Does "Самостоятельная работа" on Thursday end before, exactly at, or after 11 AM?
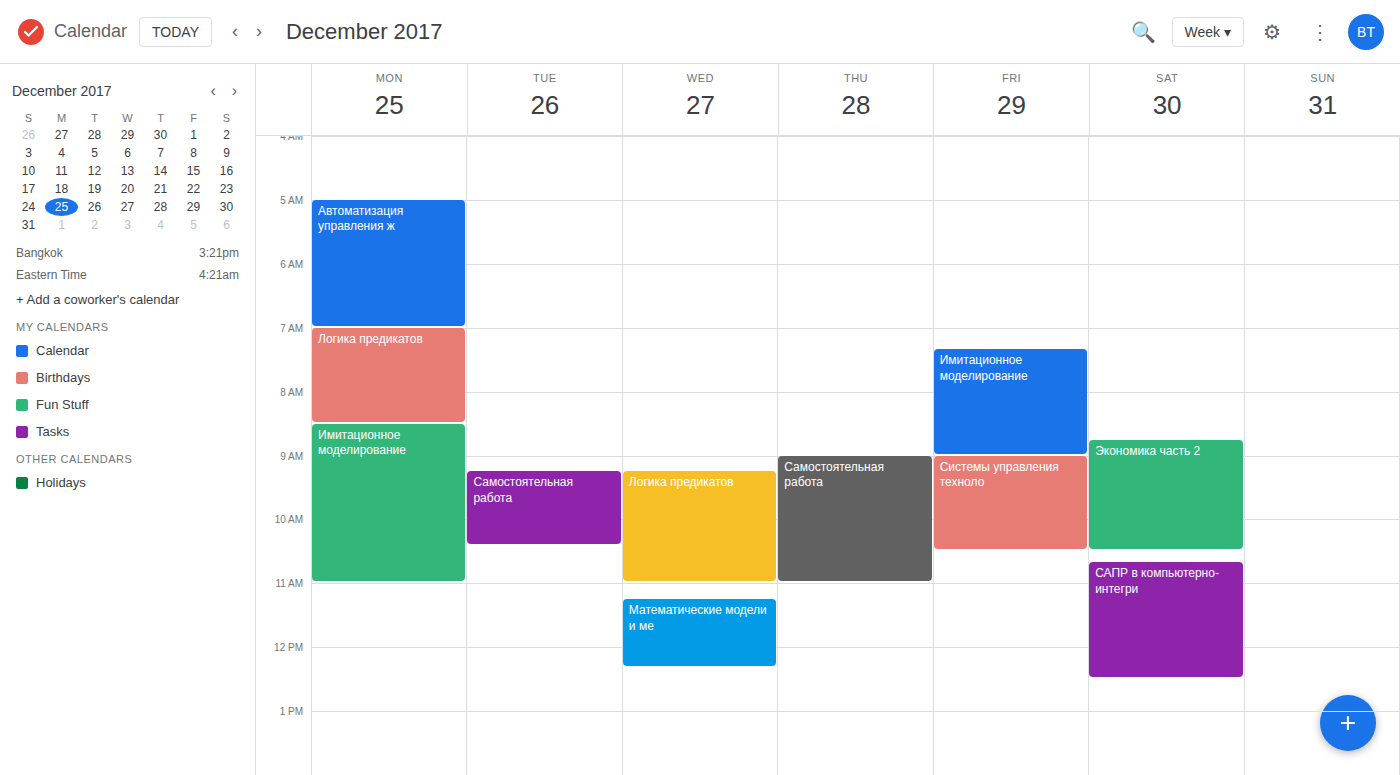
11:00 AM -- exactly at 11 AM, on the 11 AM line.